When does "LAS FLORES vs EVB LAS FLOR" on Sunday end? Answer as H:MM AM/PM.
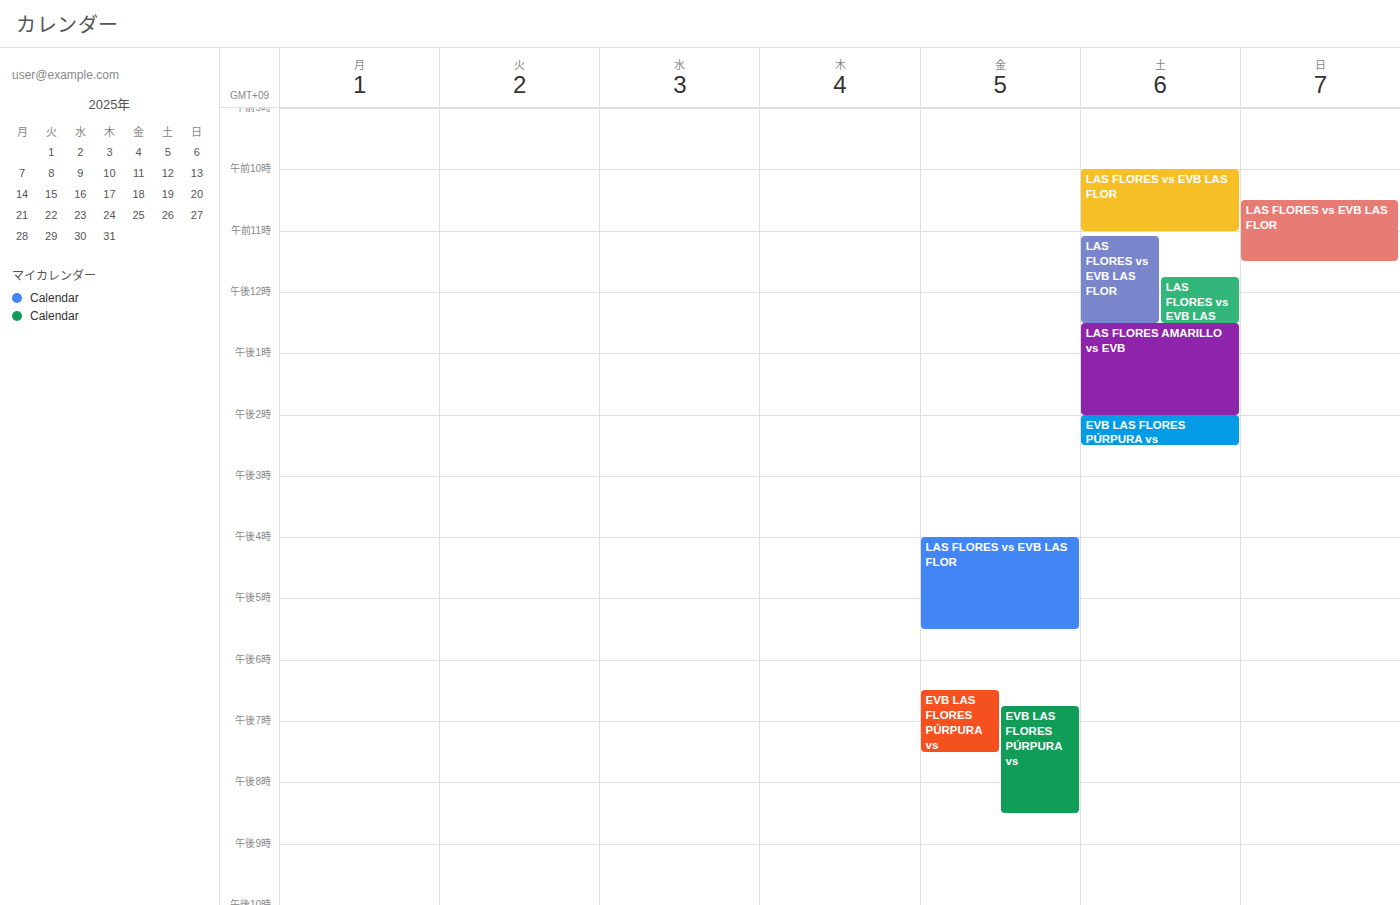
11:30 AM